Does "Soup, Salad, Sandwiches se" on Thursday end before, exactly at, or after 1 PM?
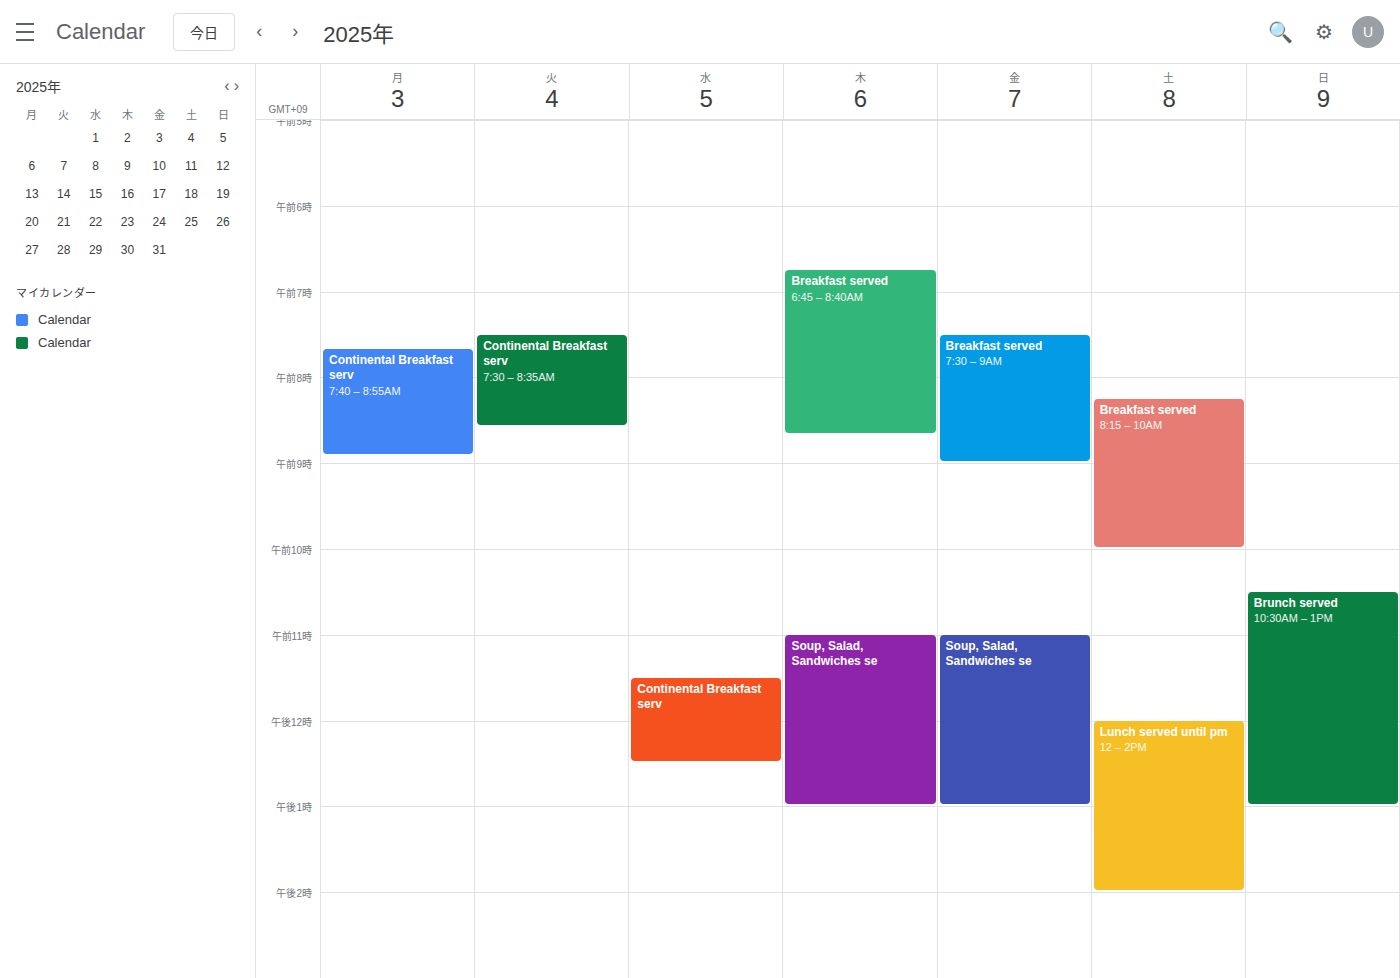
1:00 PM -- exactly at 1 PM, on the 1 PM line.